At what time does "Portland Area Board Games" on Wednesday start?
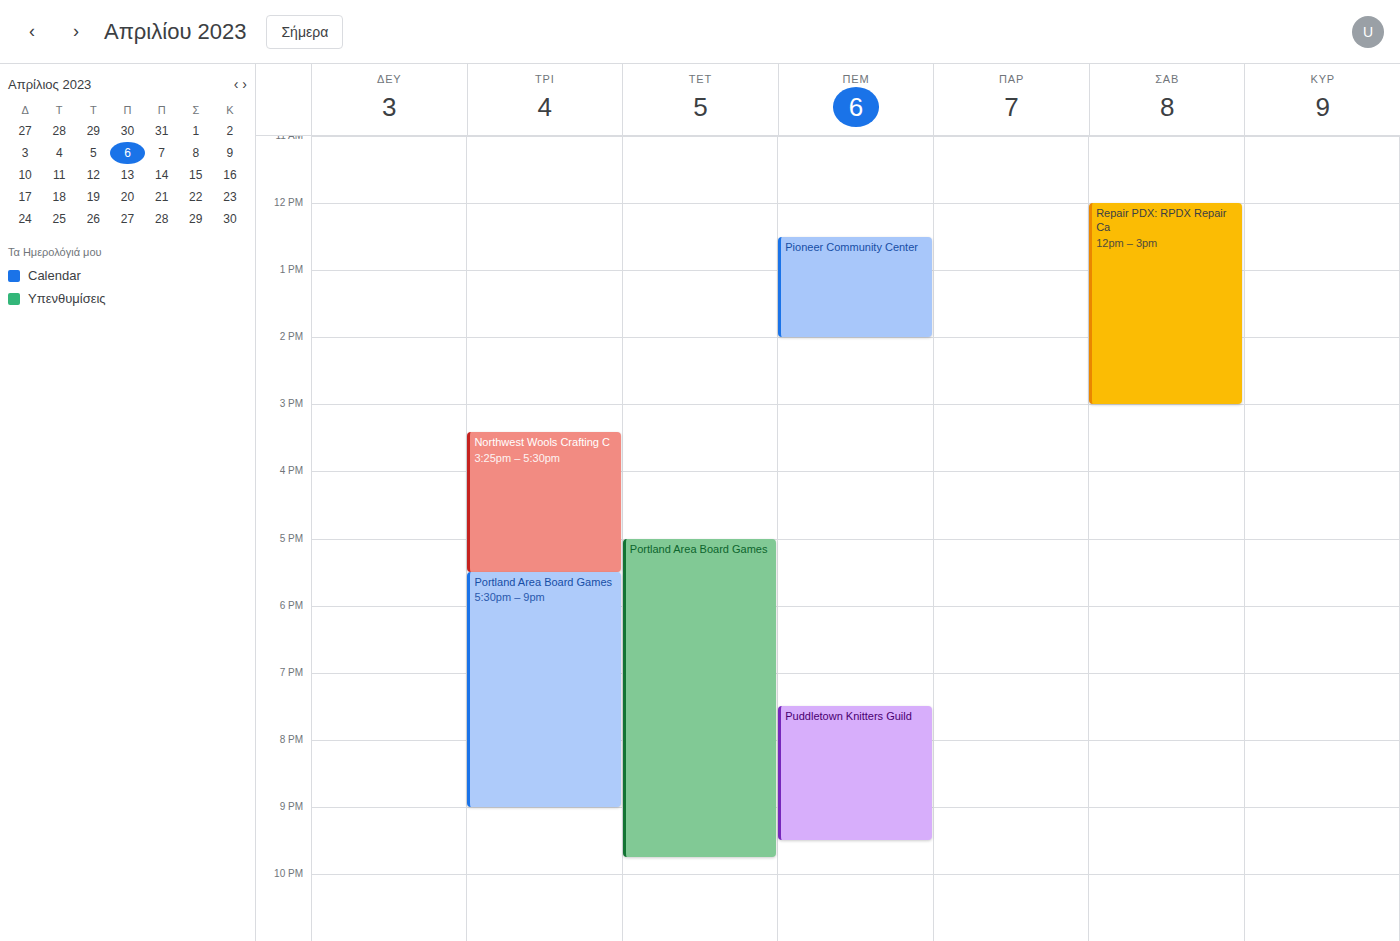
5:00 PM